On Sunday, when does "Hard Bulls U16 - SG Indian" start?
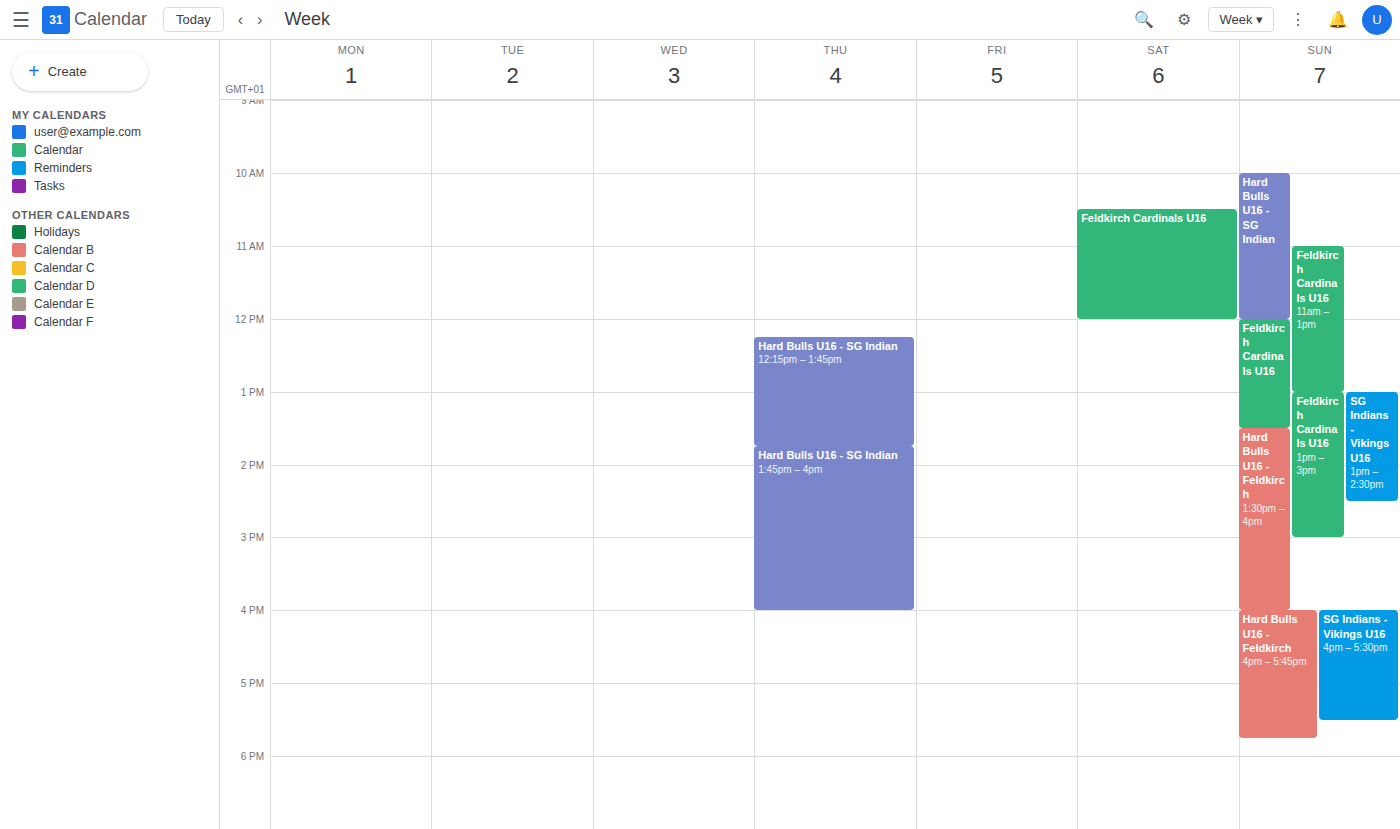
10:00 AM